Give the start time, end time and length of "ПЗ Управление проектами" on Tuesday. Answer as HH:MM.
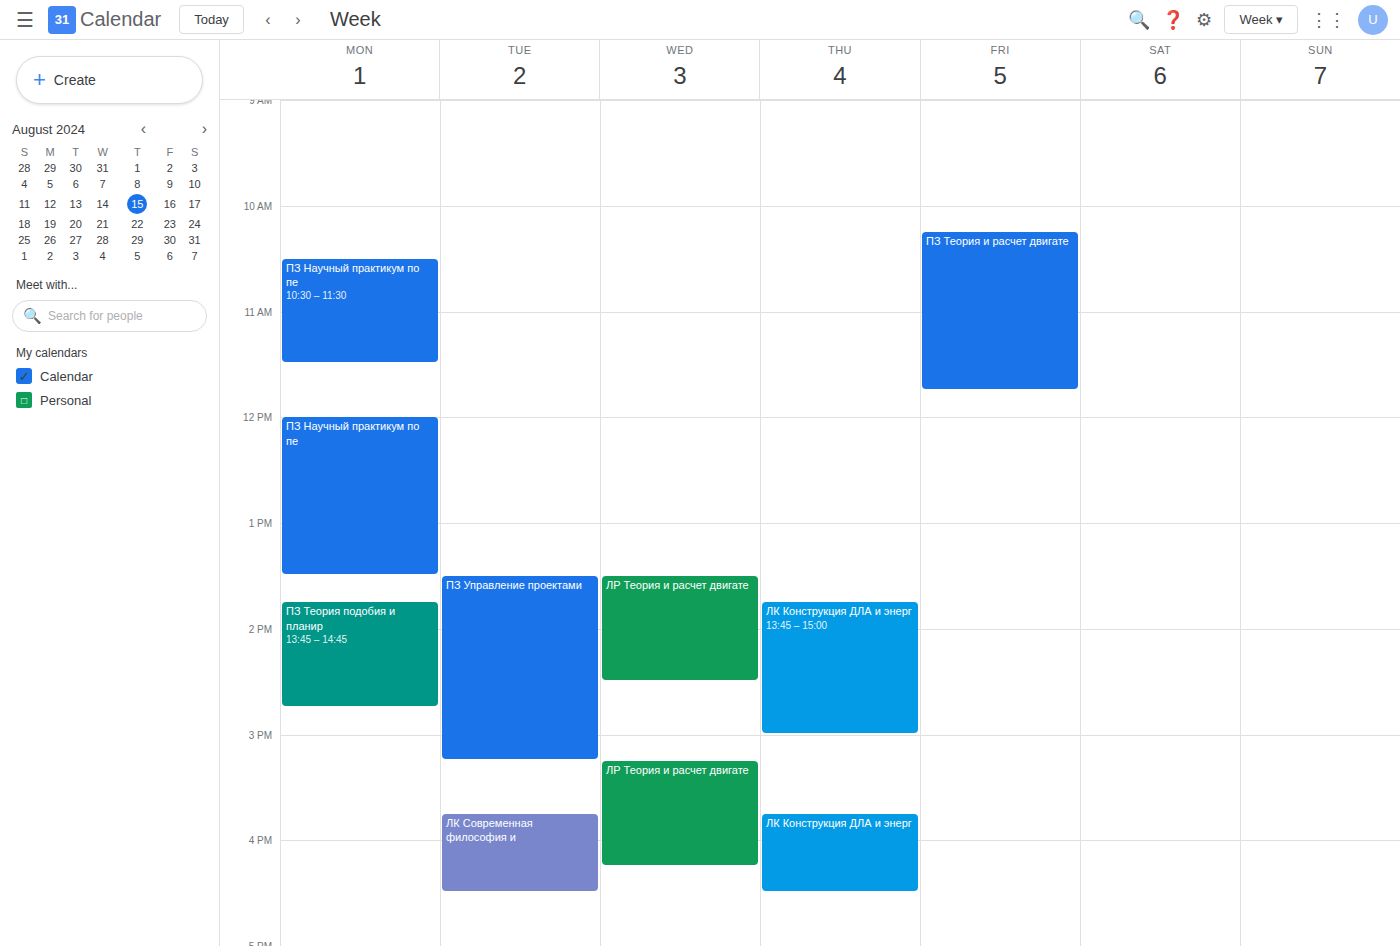
13:30 to 15:15, 1 hour 45 minutes